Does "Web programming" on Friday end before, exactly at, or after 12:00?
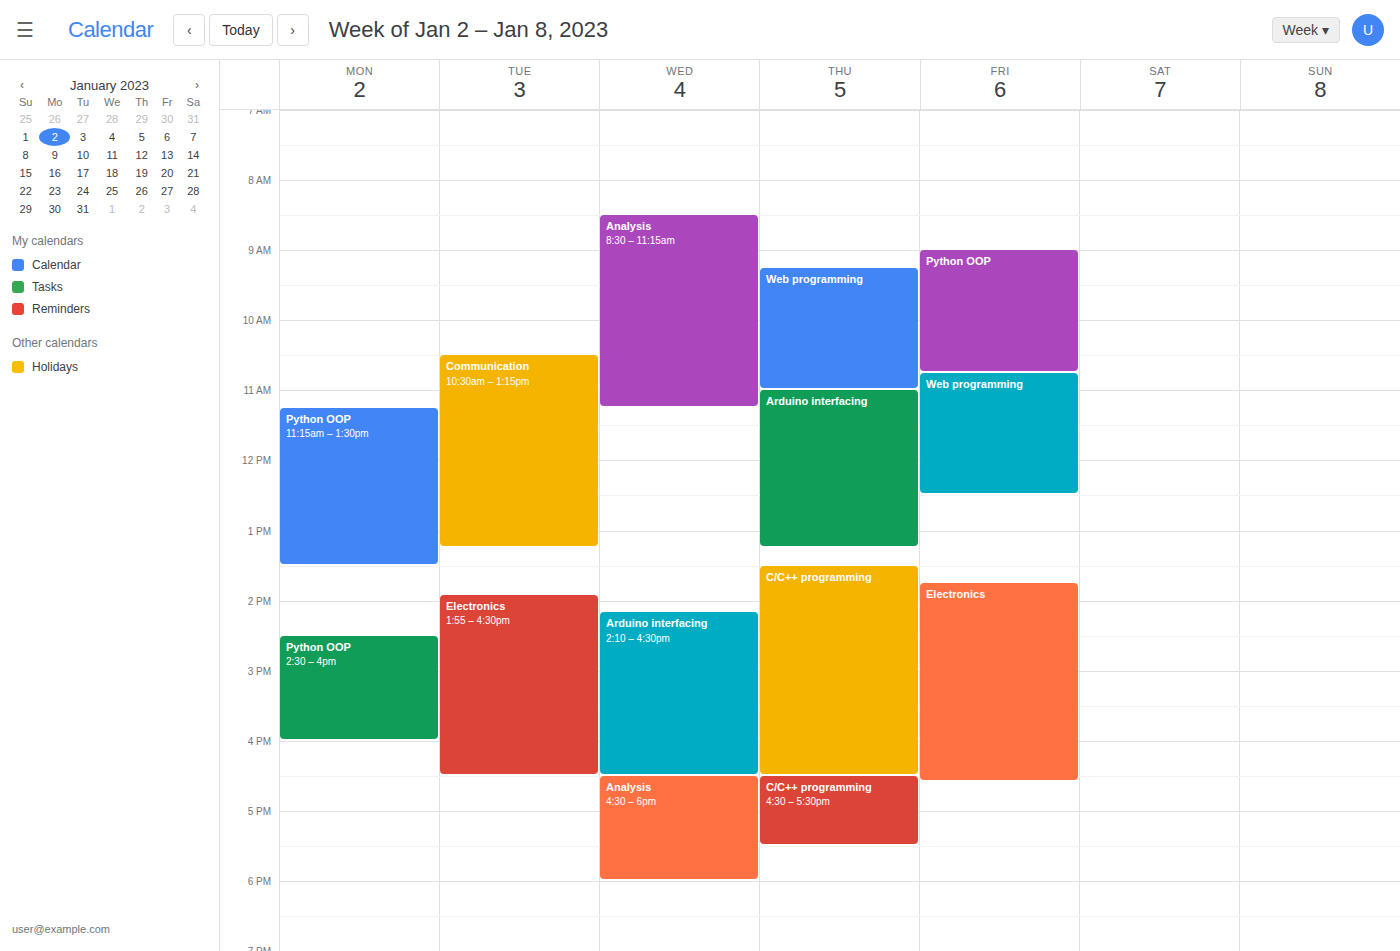
12:30 -- after 12:00, 30 minutes below the 12:00 line.